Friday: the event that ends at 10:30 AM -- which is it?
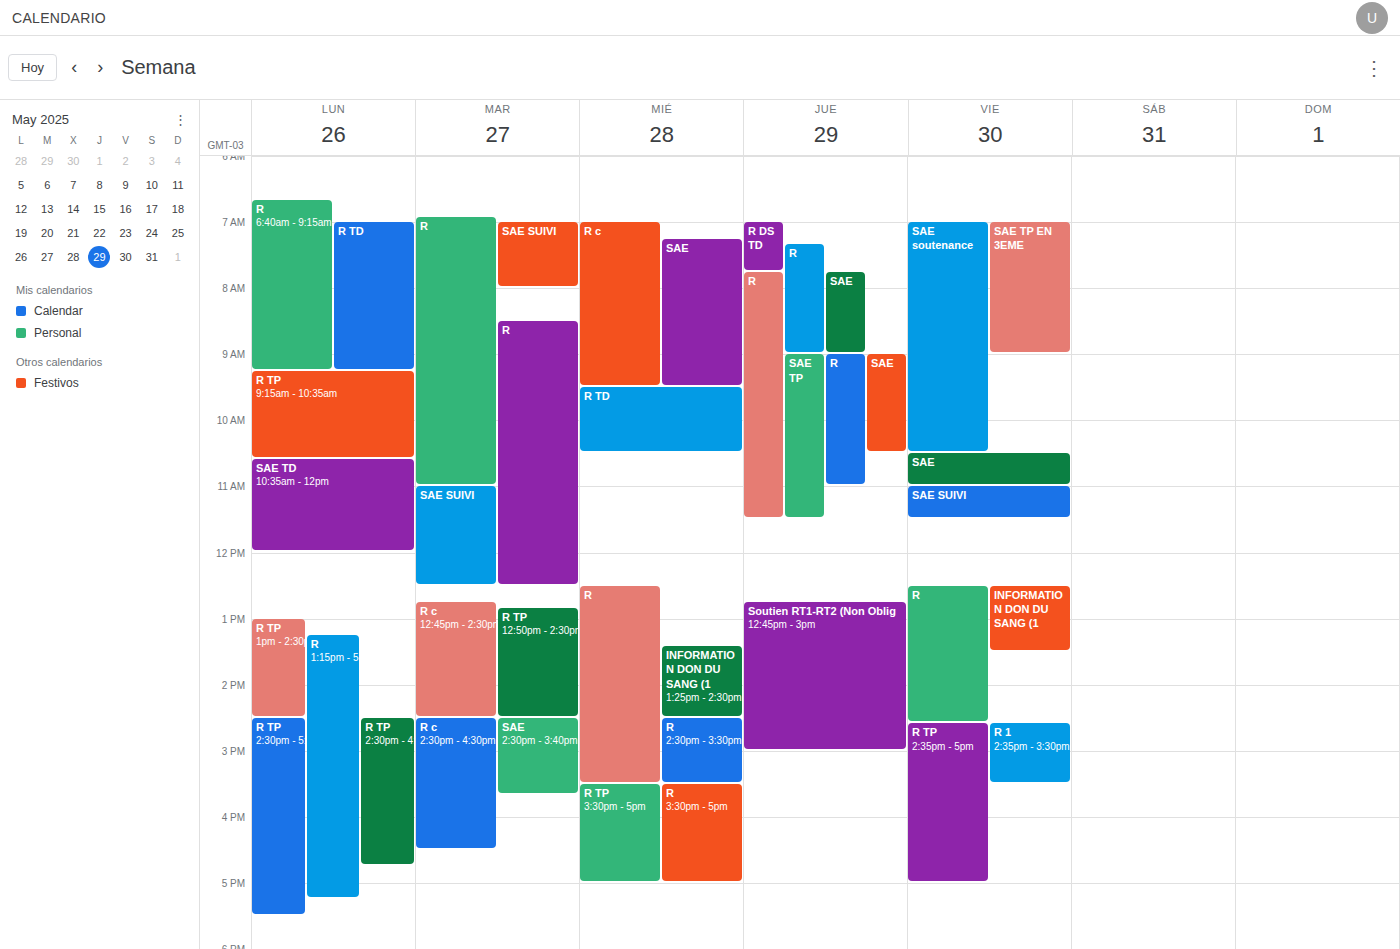
"SAE soutenance"